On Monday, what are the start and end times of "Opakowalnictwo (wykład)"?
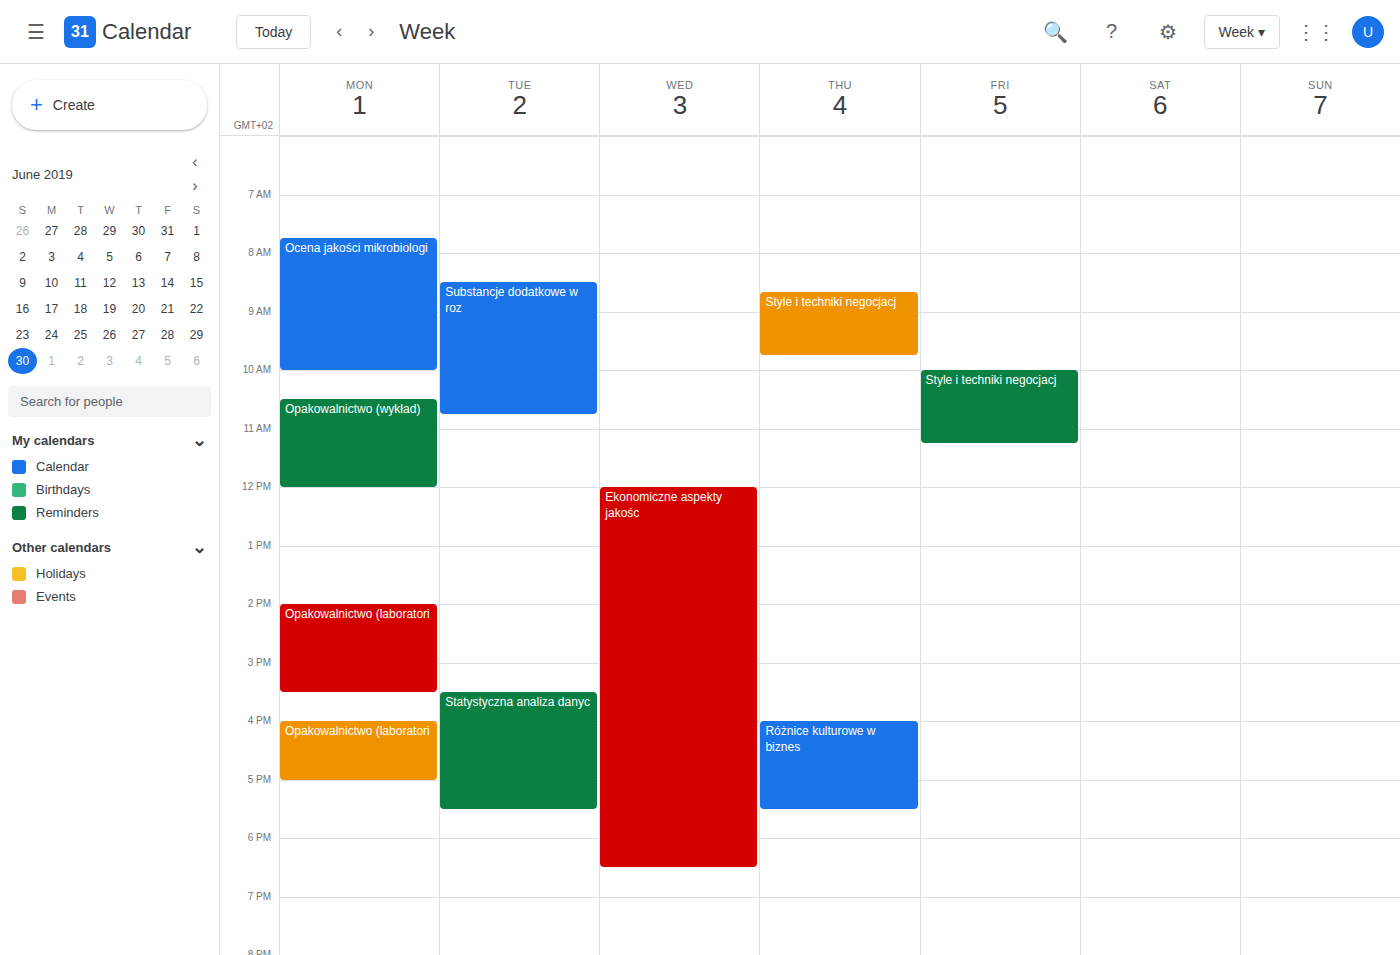
10:30 AM to 12:00 PM